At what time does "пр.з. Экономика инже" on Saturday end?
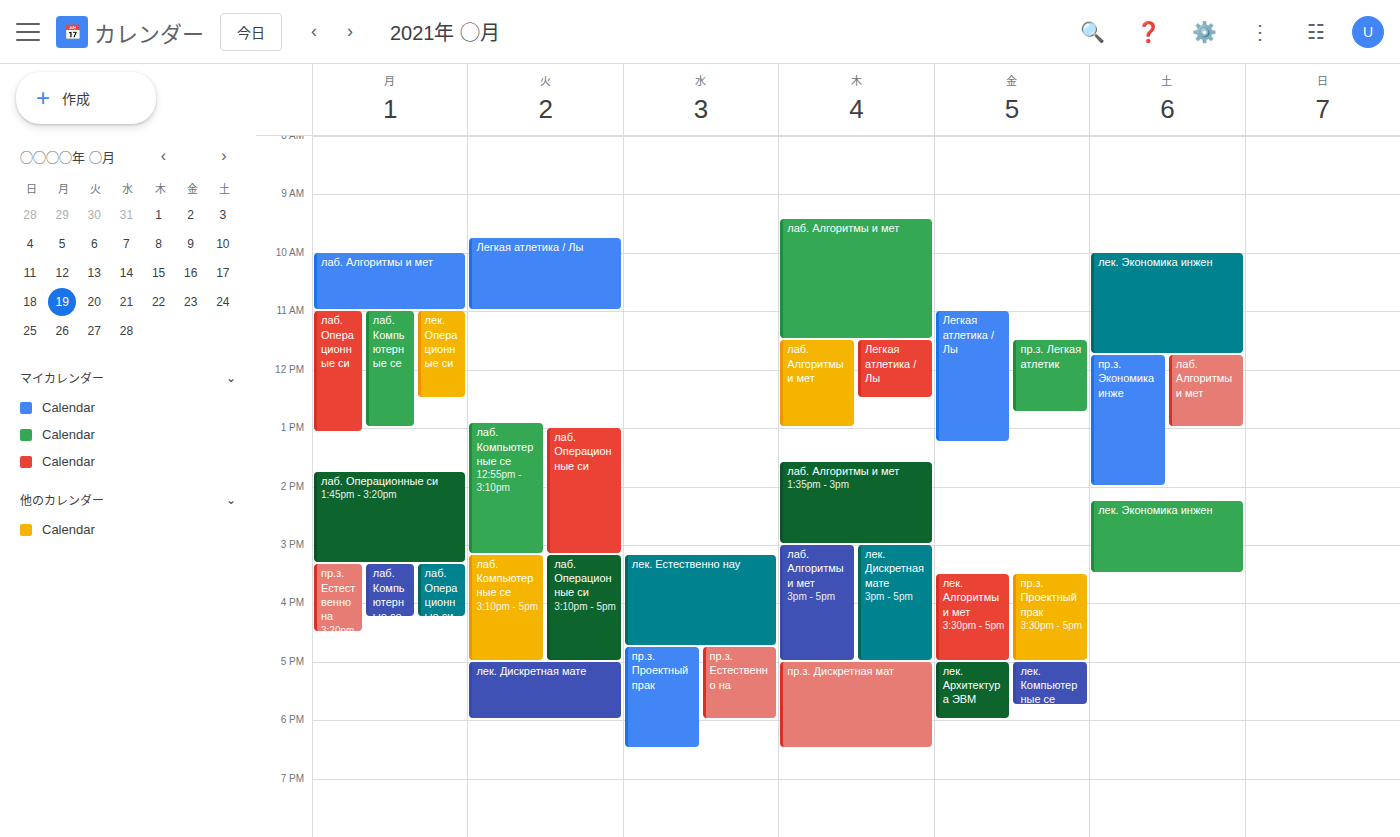
14:00